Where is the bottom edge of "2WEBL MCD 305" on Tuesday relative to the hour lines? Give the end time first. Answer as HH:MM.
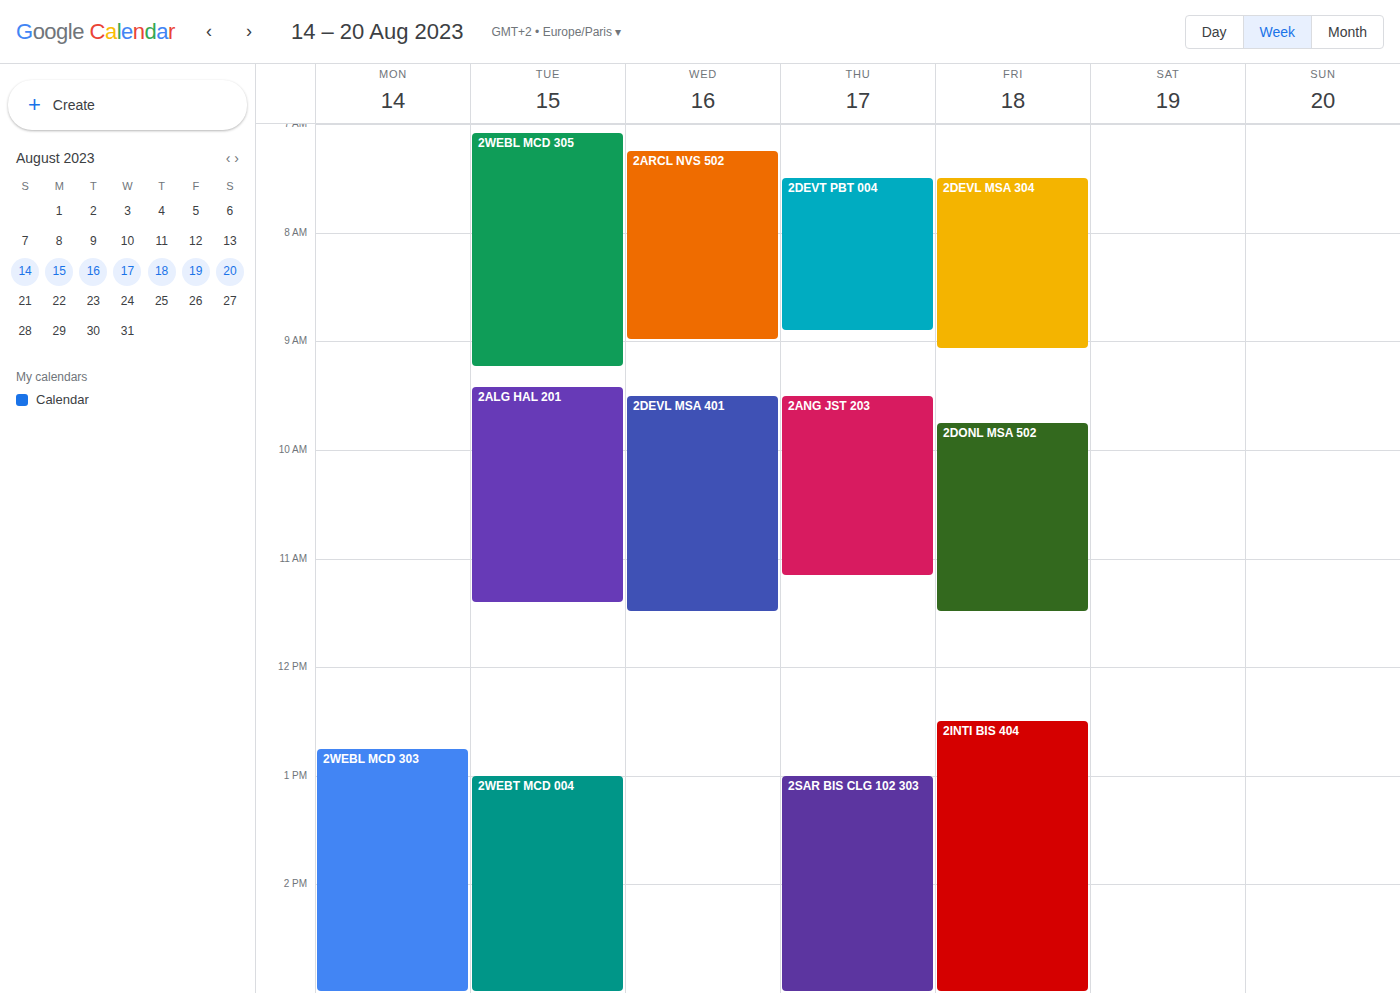
09:15 -- neither: a quarter of the way from the 09:00 line to the 10:00 line.